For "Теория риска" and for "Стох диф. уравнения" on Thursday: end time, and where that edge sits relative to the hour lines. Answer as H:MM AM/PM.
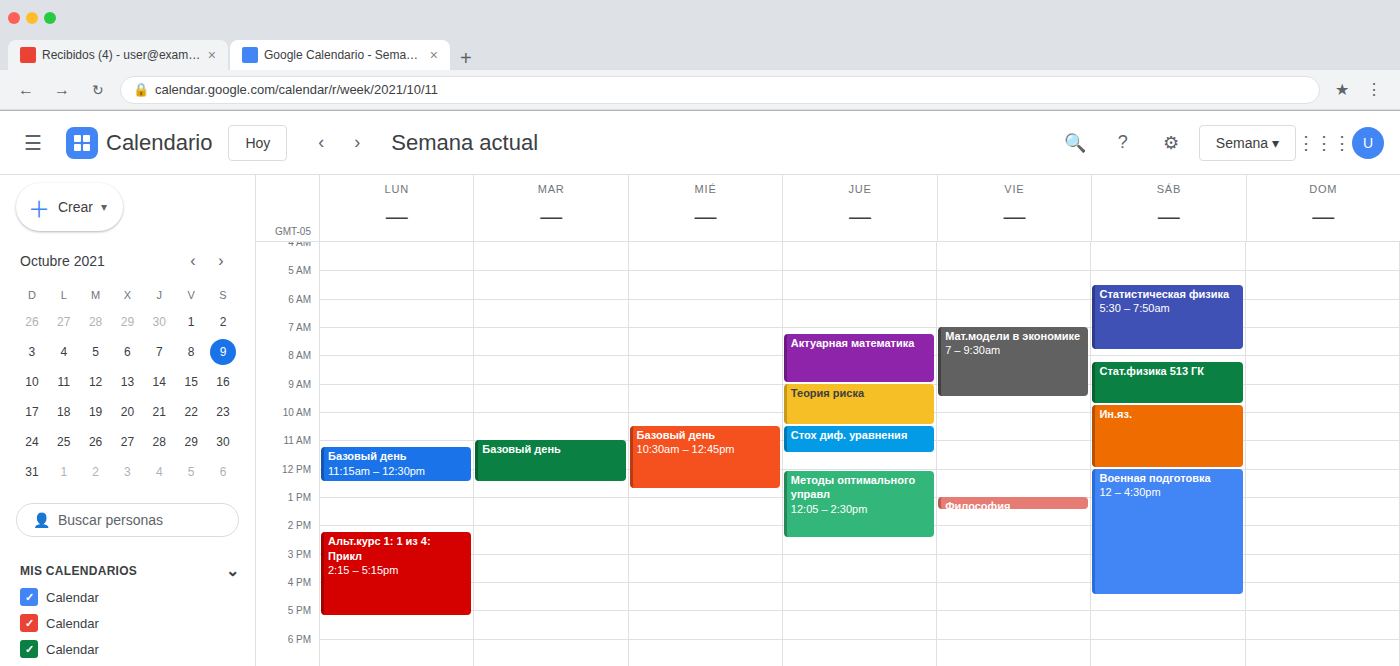
"Теория риска": 10:30 AM, halfway between the 10 AM and 11 AM lines. "Стох диф. уравнения": 11:30 AM, halfway between the 11 AM and 12 PM lines.